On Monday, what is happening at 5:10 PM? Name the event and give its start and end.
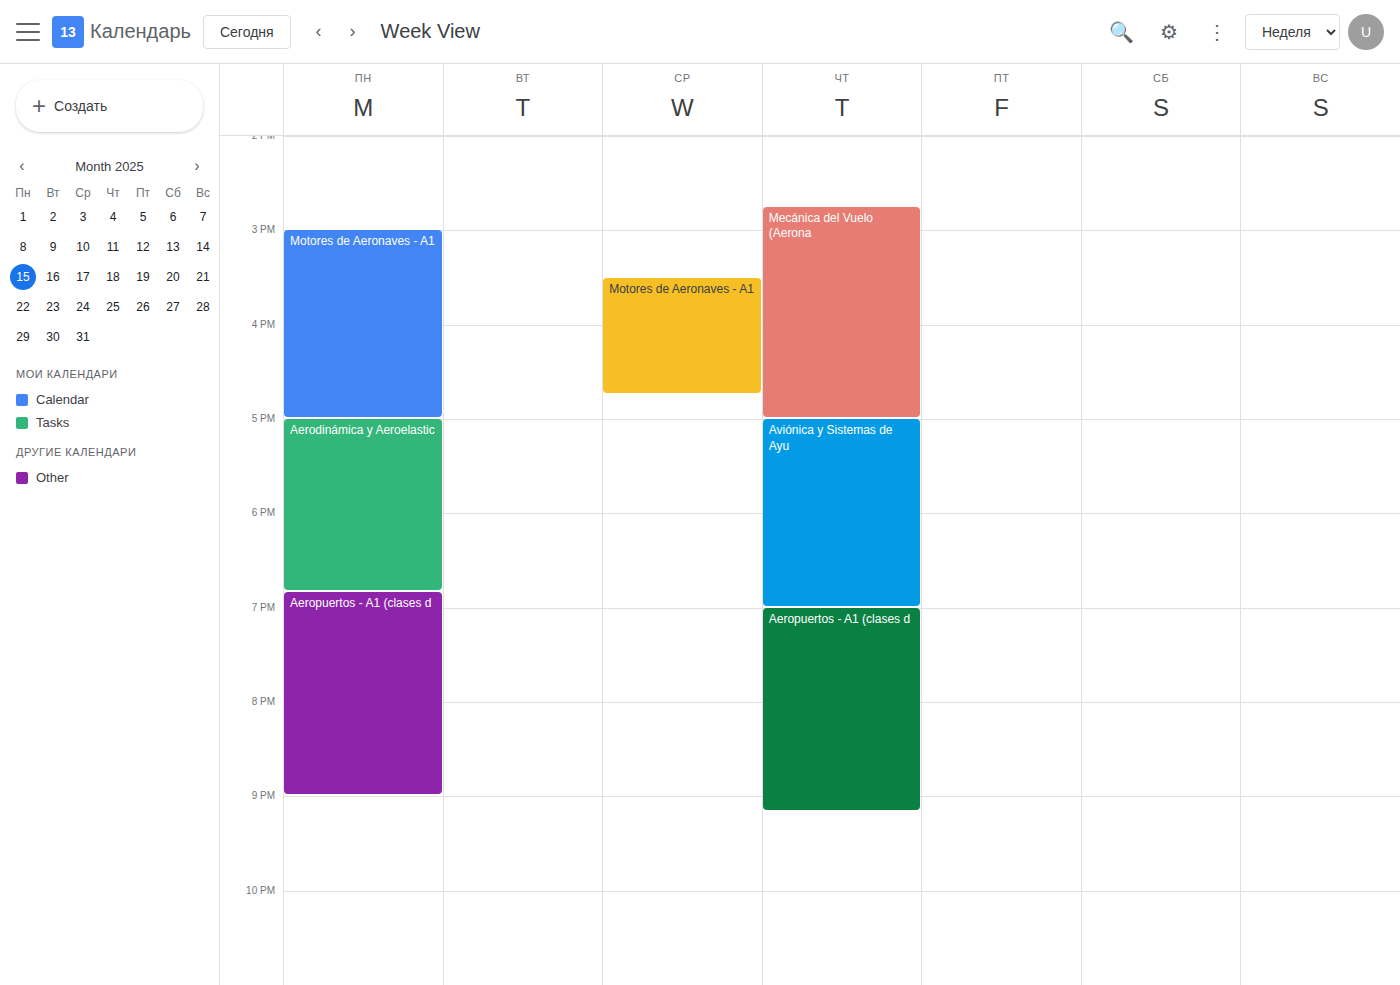
"Aerodinámica y Aeroelastic", 5:00 PM to 6:50 PM